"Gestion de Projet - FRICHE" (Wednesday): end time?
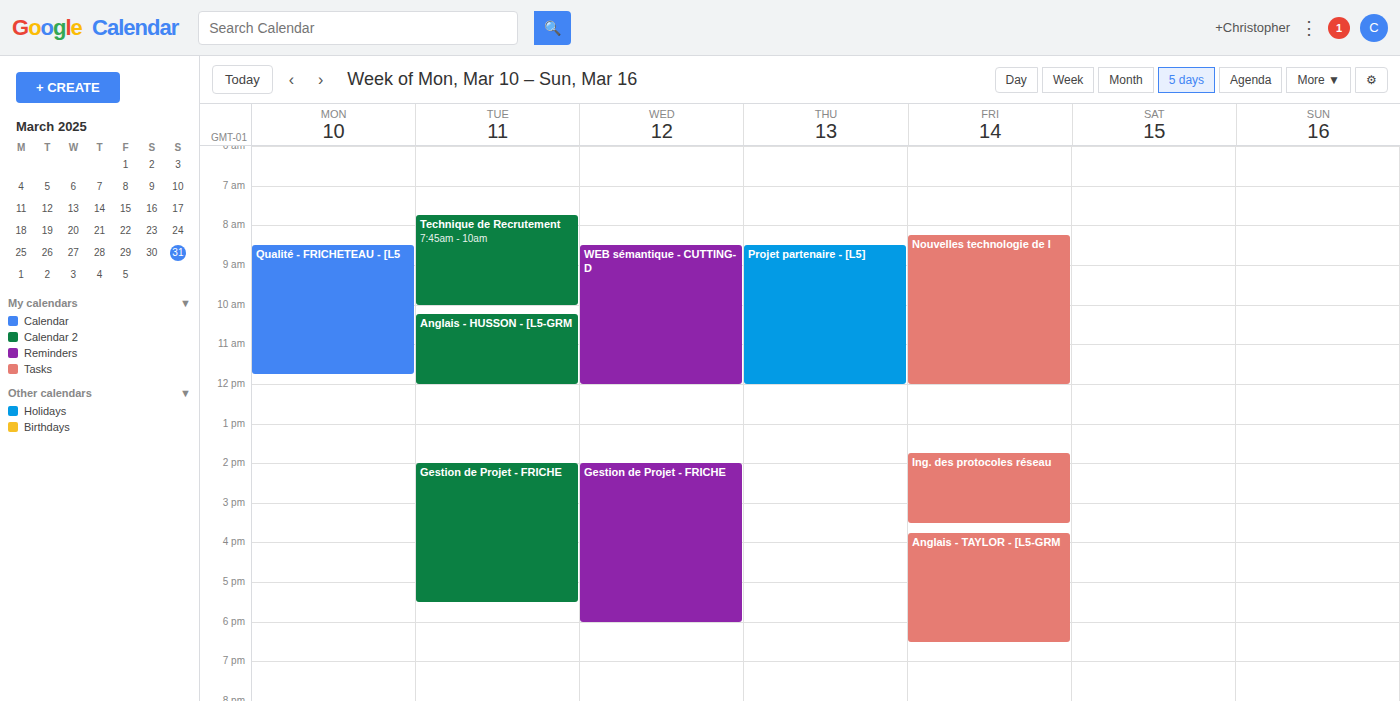
6:00 PM